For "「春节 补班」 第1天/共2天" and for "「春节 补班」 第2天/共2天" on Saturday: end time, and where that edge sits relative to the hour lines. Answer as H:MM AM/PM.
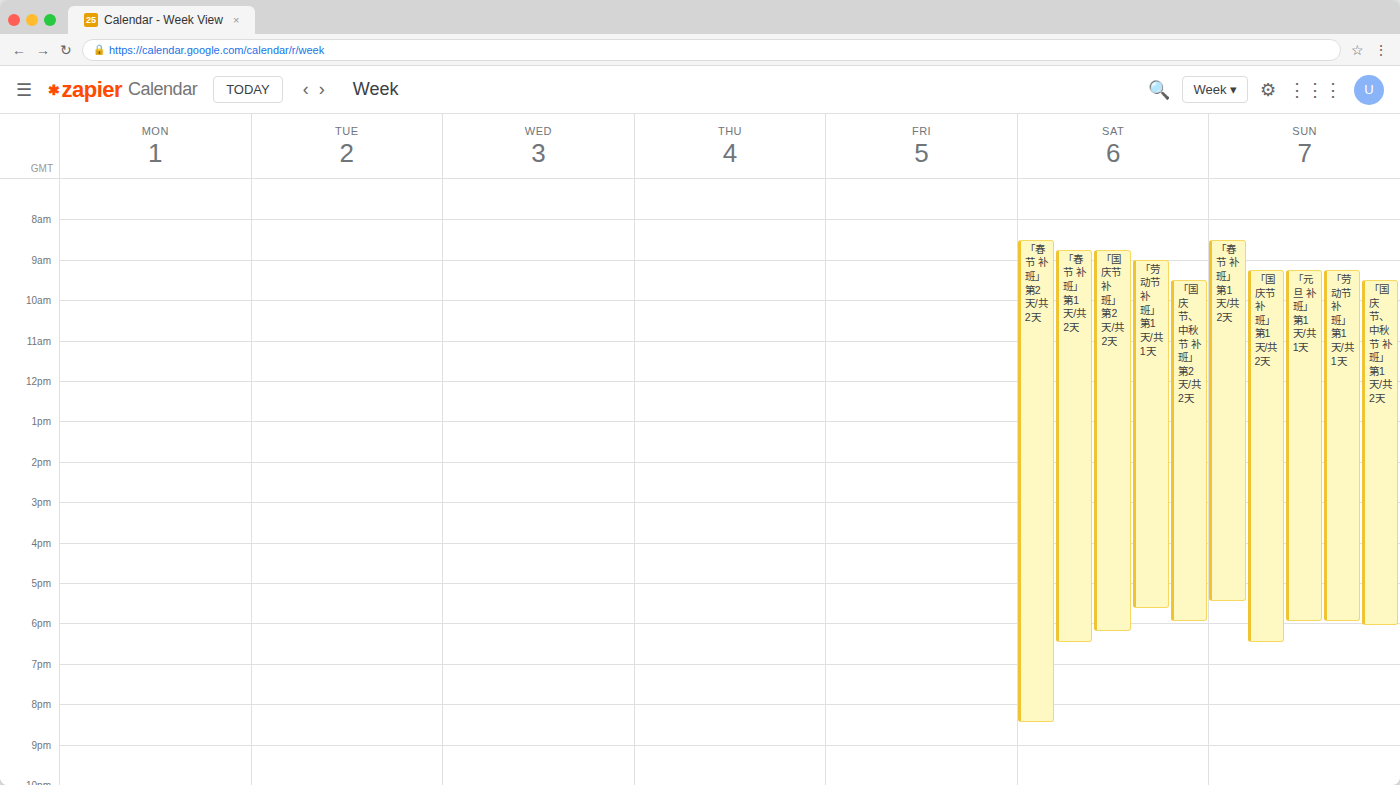
"「春节 补班」 第1天/共2天": 6:30 PM, halfway between the 6 PM and 7 PM lines. "「春节 补班」 第2天/共2天": 8:30 PM, halfway between the 8 PM and 9 PM lines.